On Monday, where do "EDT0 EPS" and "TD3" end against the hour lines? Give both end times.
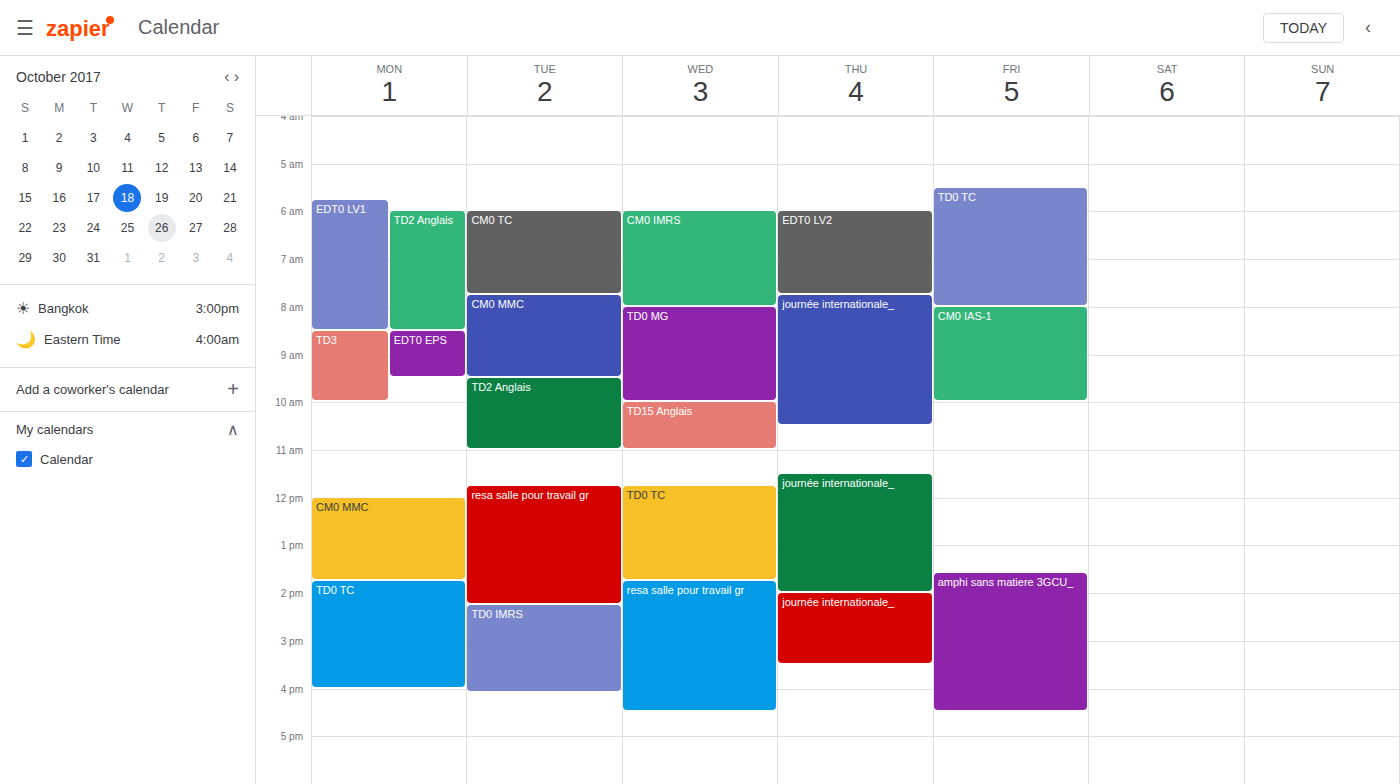
"EDT0 EPS": 9:30 AM, halfway between the 9 AM and 10 AM lines. "TD3": 10:00 AM, exactly on the 10 AM line.